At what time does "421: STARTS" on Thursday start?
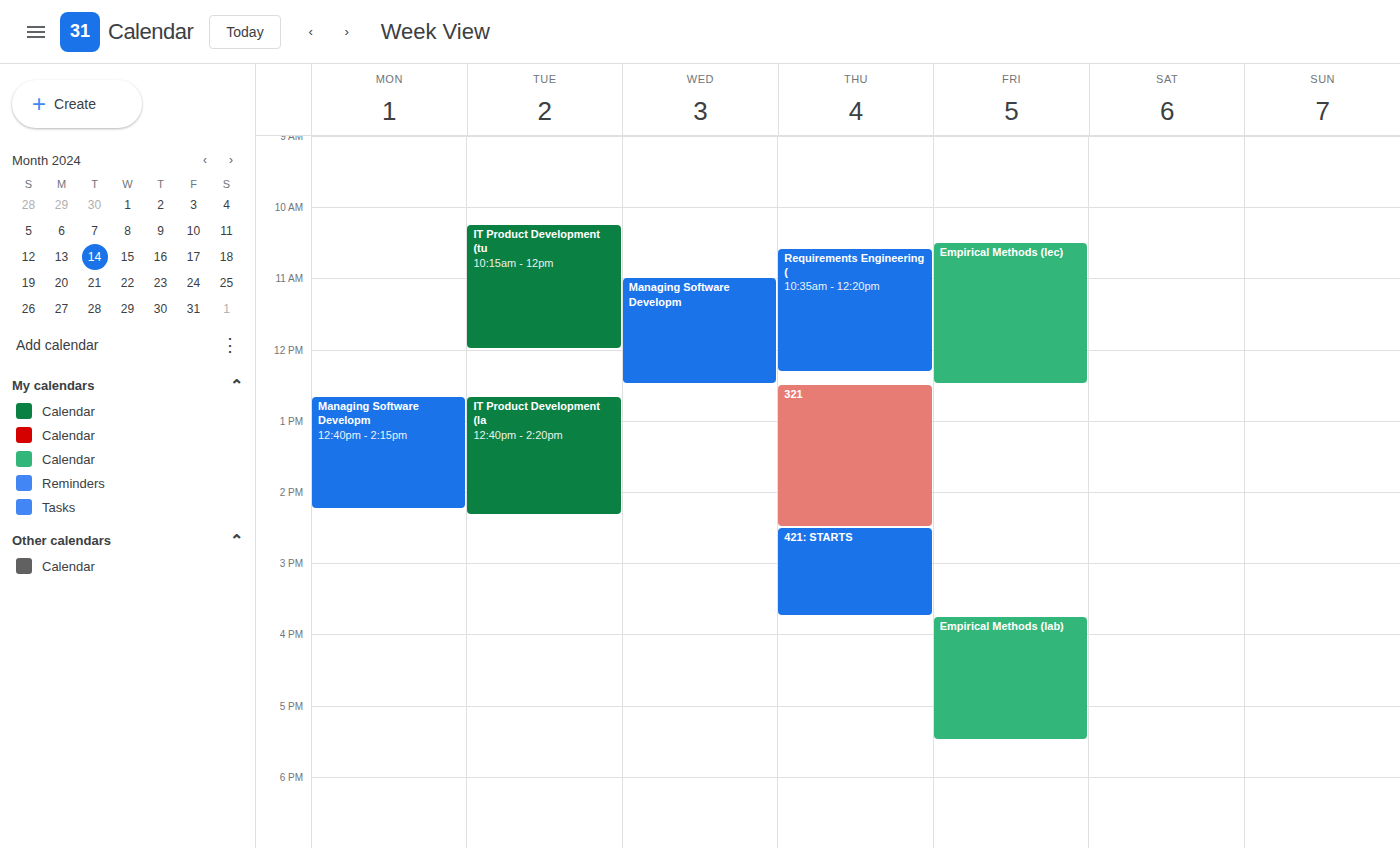
2:30 PM